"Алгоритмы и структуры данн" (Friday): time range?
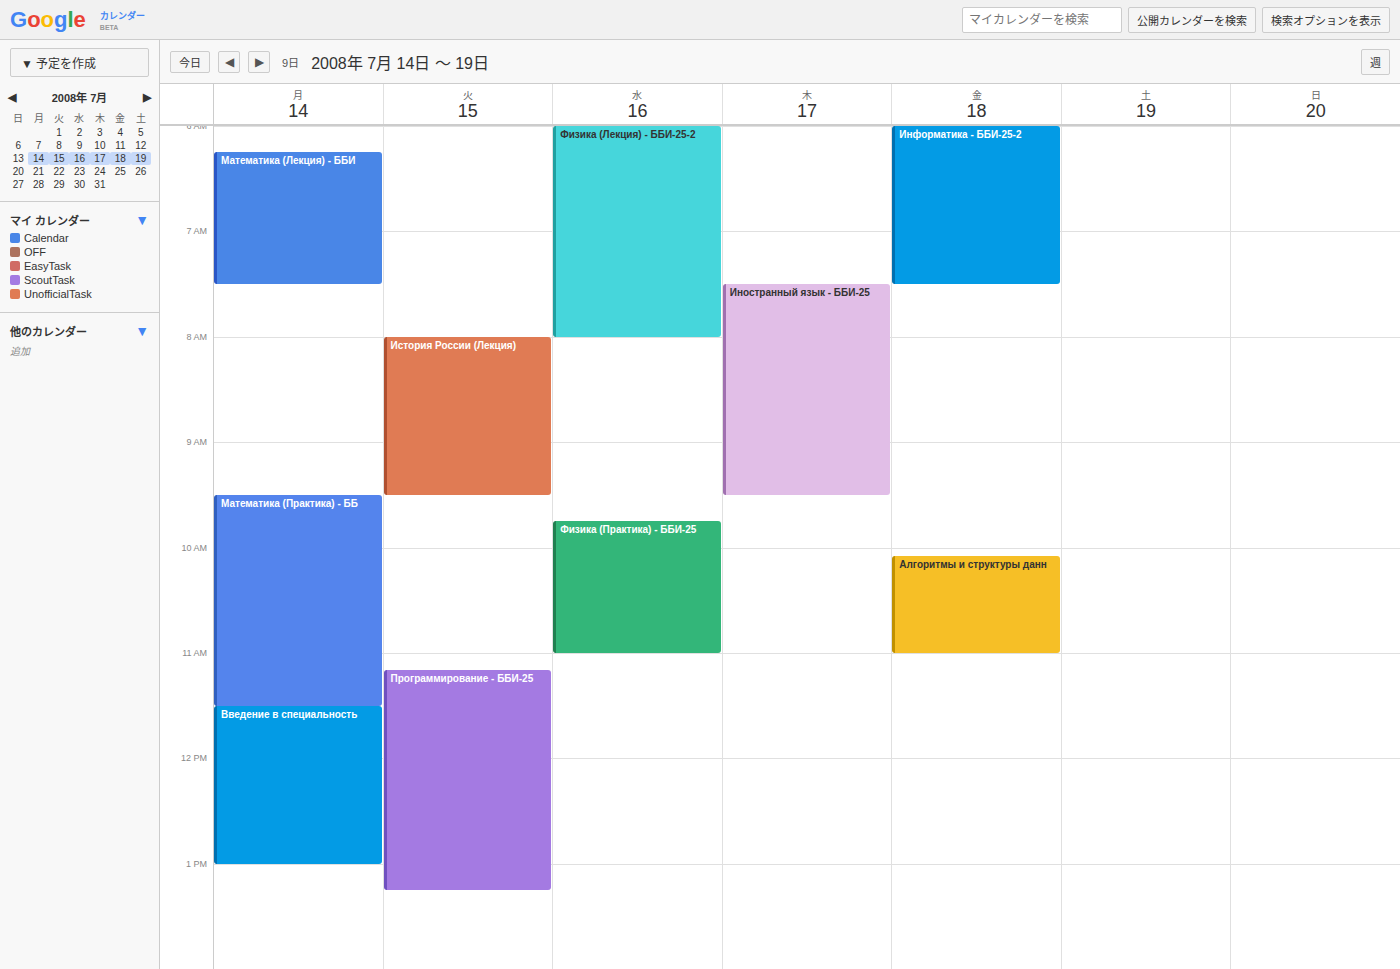
10:05 AM to 11:00 AM